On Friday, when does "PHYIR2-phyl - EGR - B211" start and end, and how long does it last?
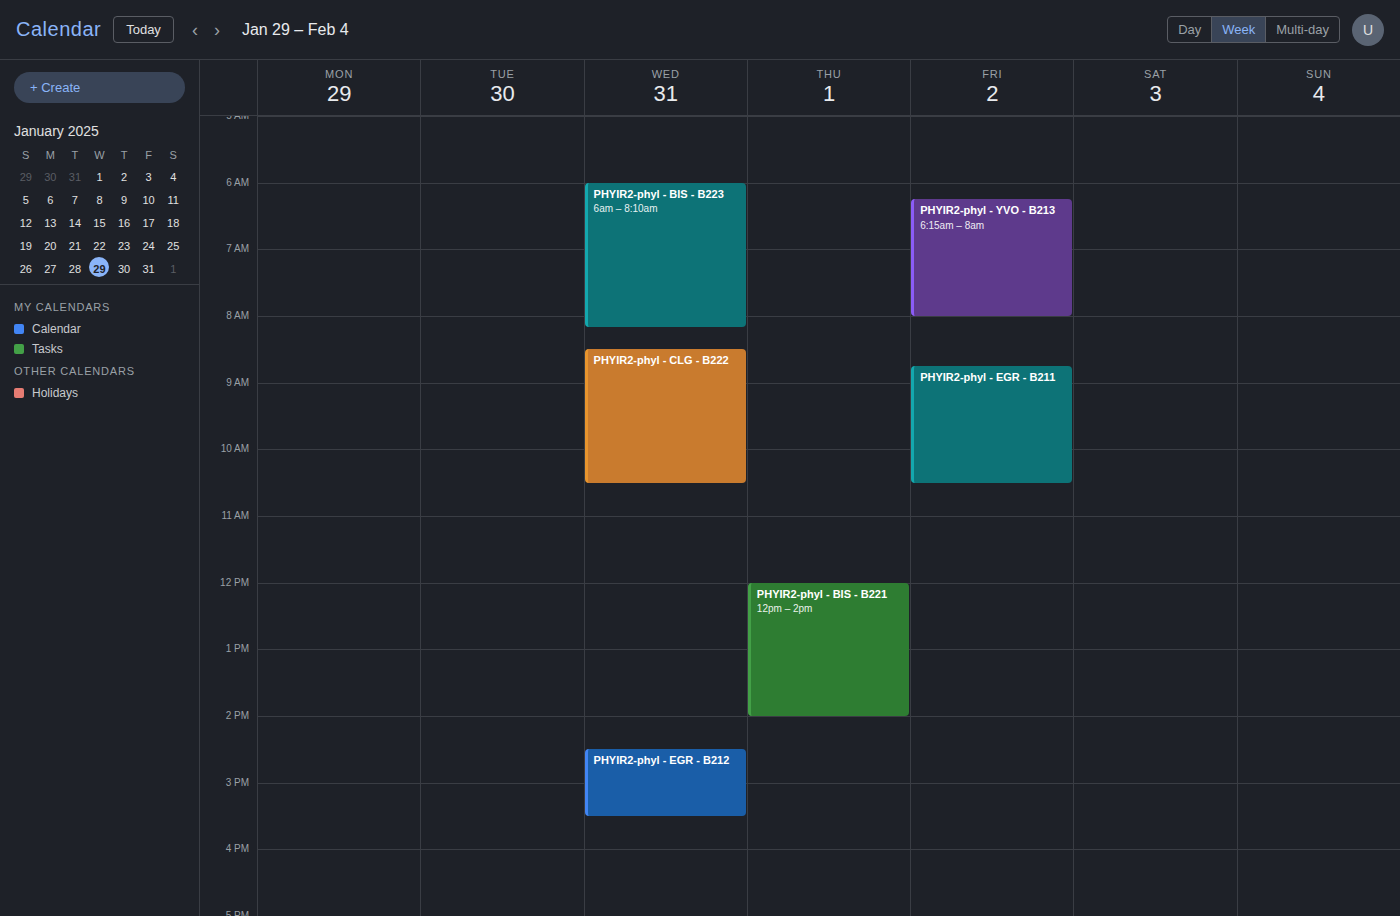
8:45 AM to 10:30 AM, 1 hour 45 minutes